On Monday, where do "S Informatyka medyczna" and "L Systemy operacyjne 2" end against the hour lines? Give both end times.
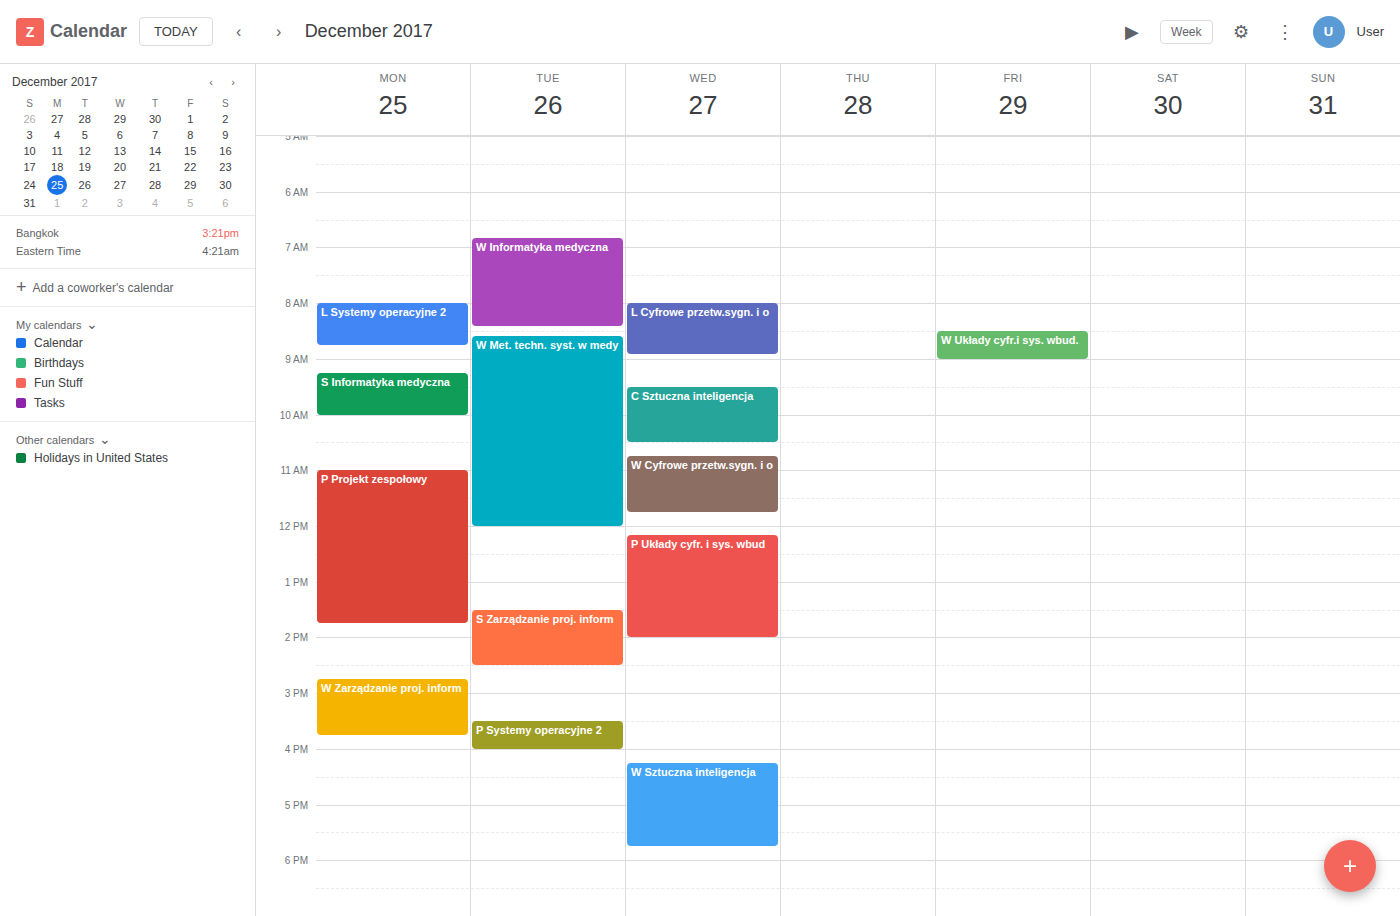
"S Informatyka medyczna": 10:00 AM, exactly on the 10 AM line. "L Systemy operacyjne 2": 8:45 AM, neither: three quarters of the way from the 8 AM line to the 9 AM line.